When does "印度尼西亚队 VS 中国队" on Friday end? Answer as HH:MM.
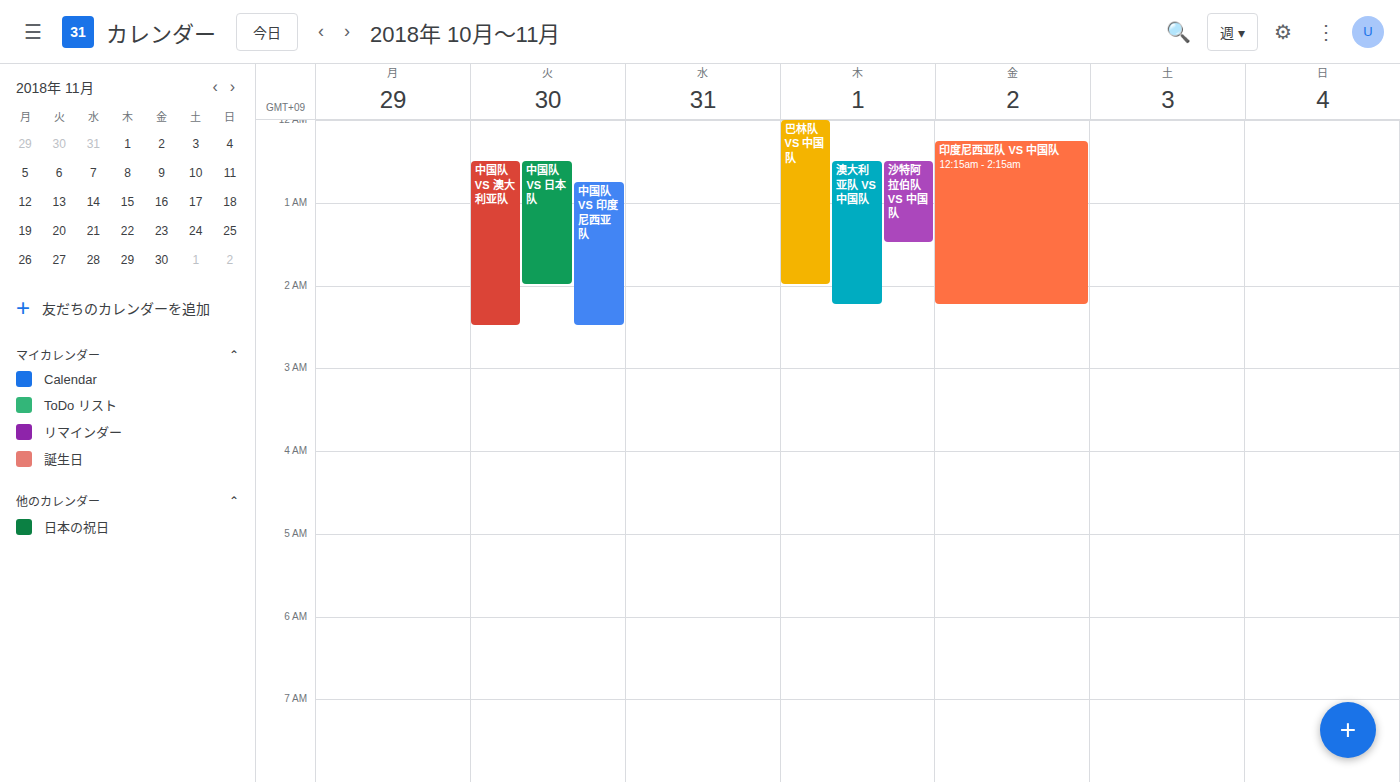
02:15